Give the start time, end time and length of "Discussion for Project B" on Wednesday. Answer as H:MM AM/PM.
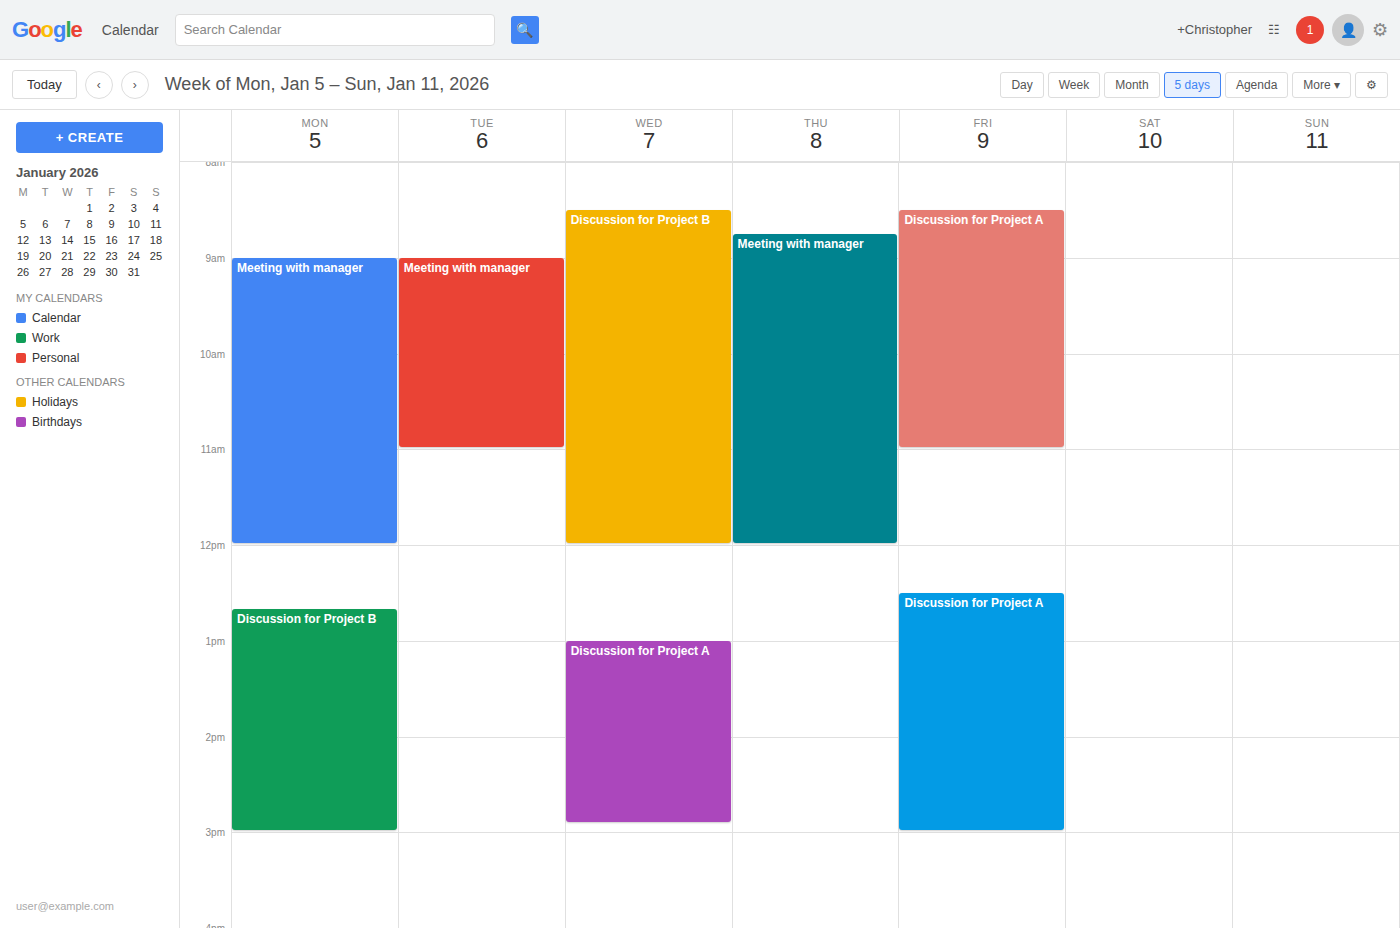
8:30 AM to 12:00 PM, 3 hours 30 minutes